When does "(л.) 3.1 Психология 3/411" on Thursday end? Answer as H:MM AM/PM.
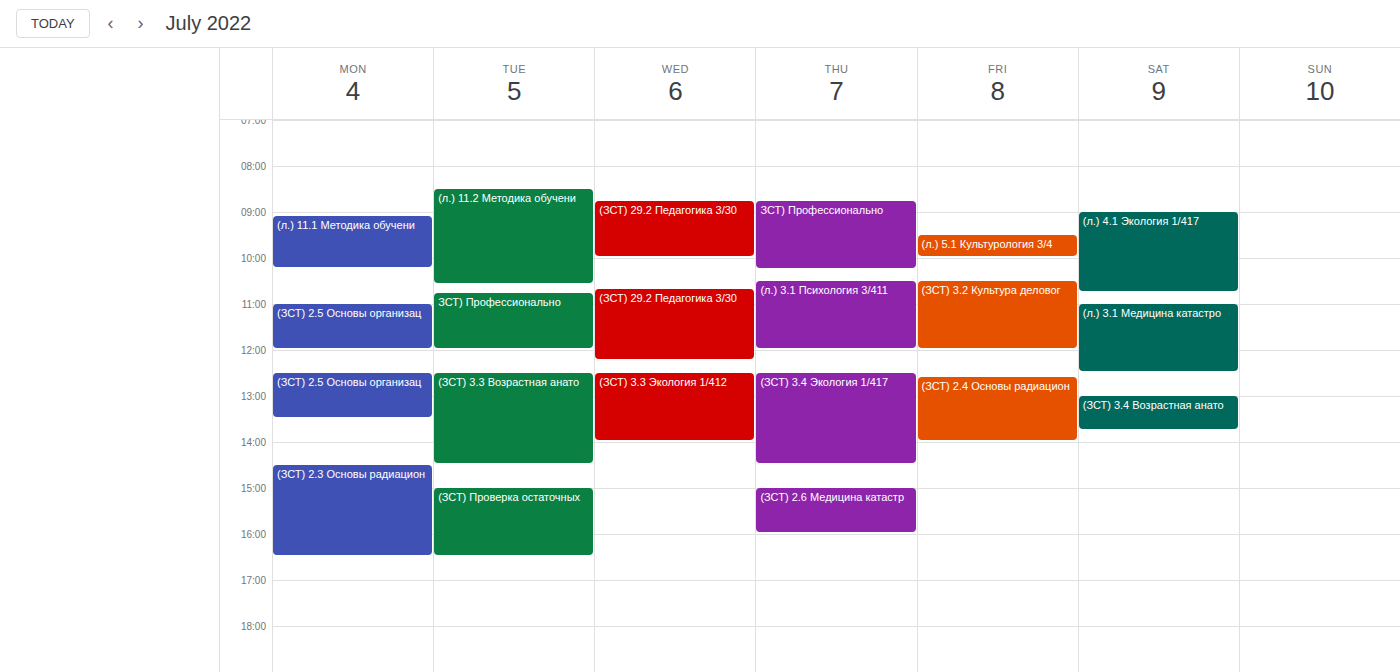
12:00 PM